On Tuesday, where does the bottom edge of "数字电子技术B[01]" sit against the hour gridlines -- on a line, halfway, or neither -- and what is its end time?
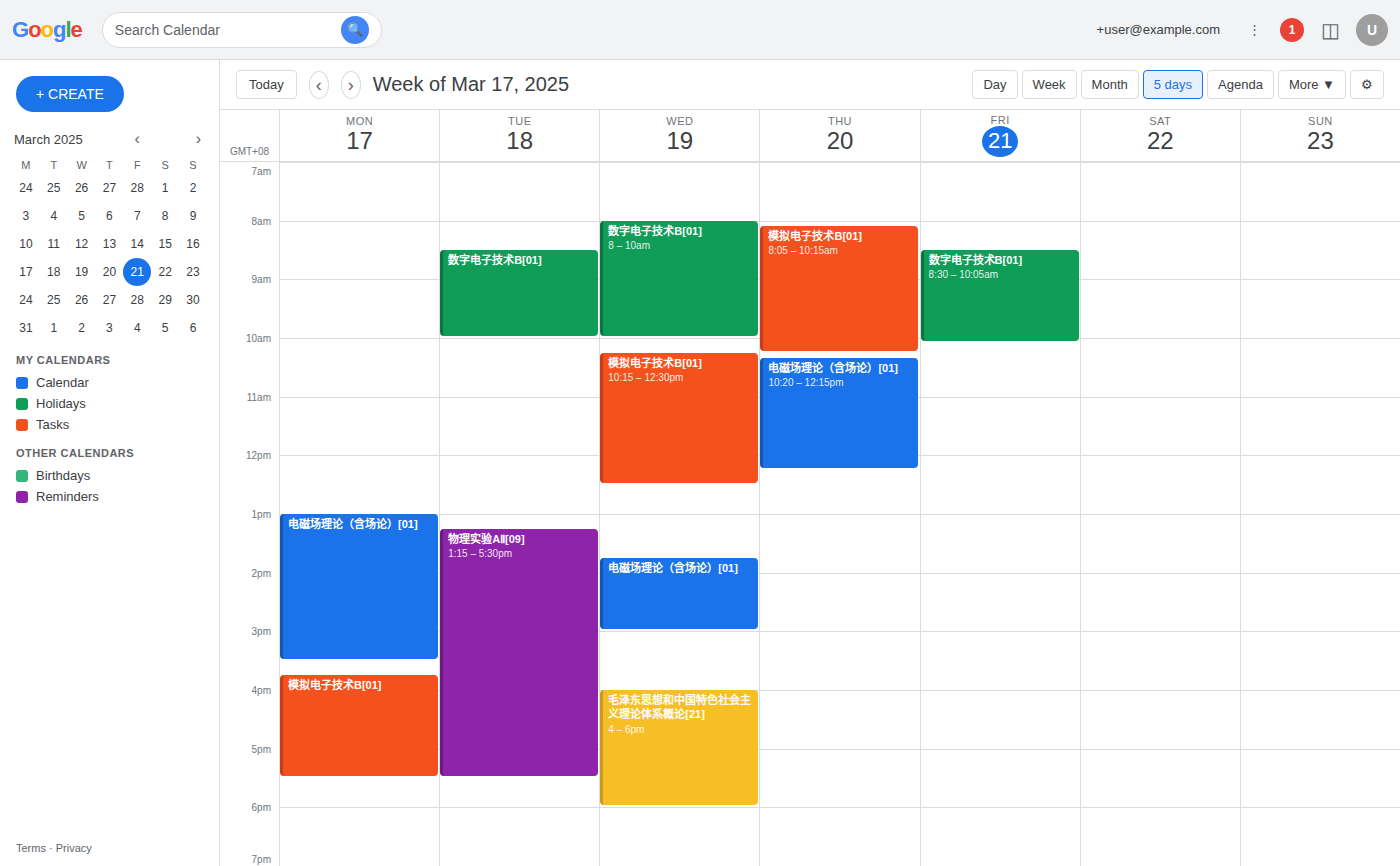
10:00 AM -- exactly on the 10 AM line.